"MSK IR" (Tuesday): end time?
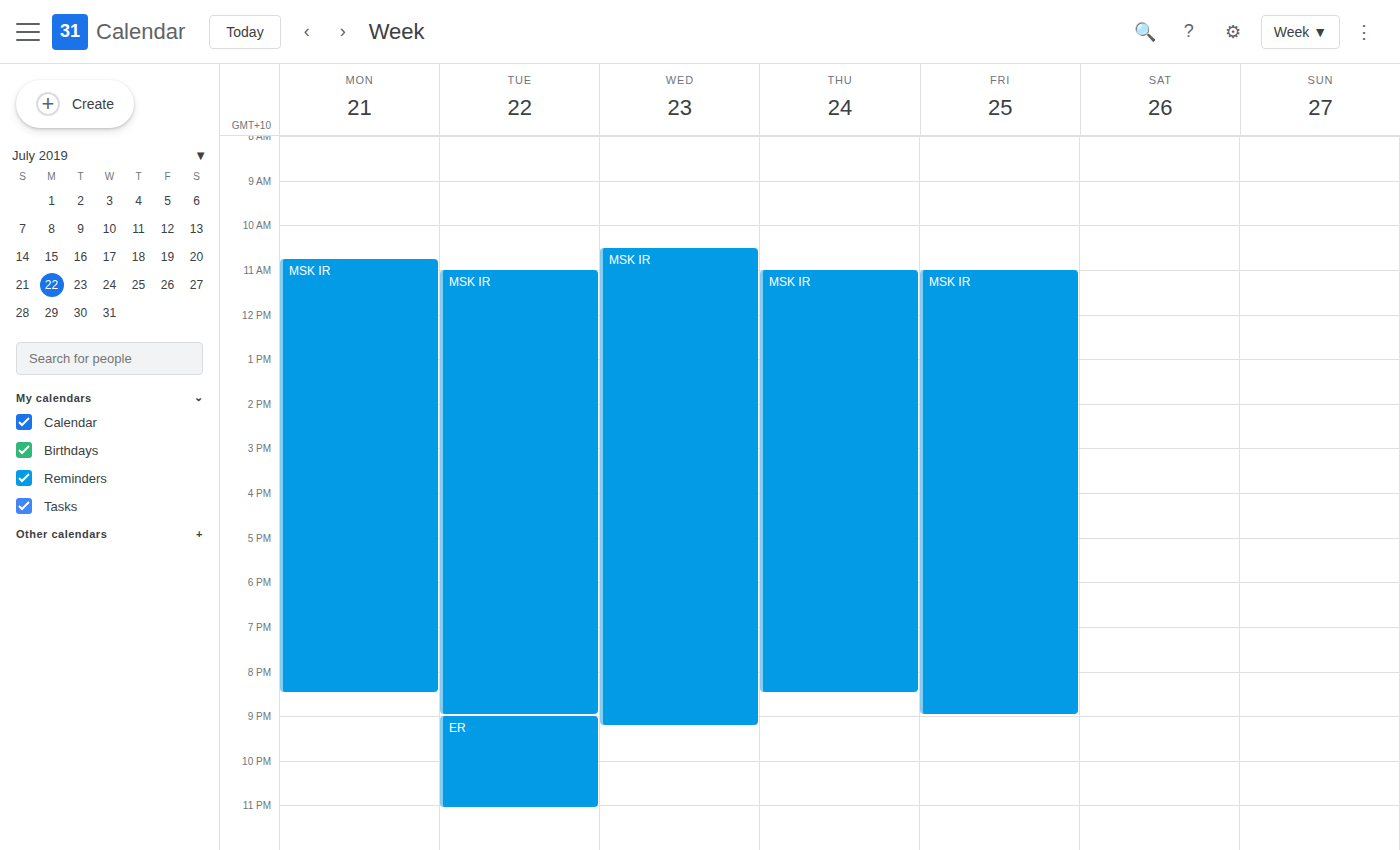
9:00 PM